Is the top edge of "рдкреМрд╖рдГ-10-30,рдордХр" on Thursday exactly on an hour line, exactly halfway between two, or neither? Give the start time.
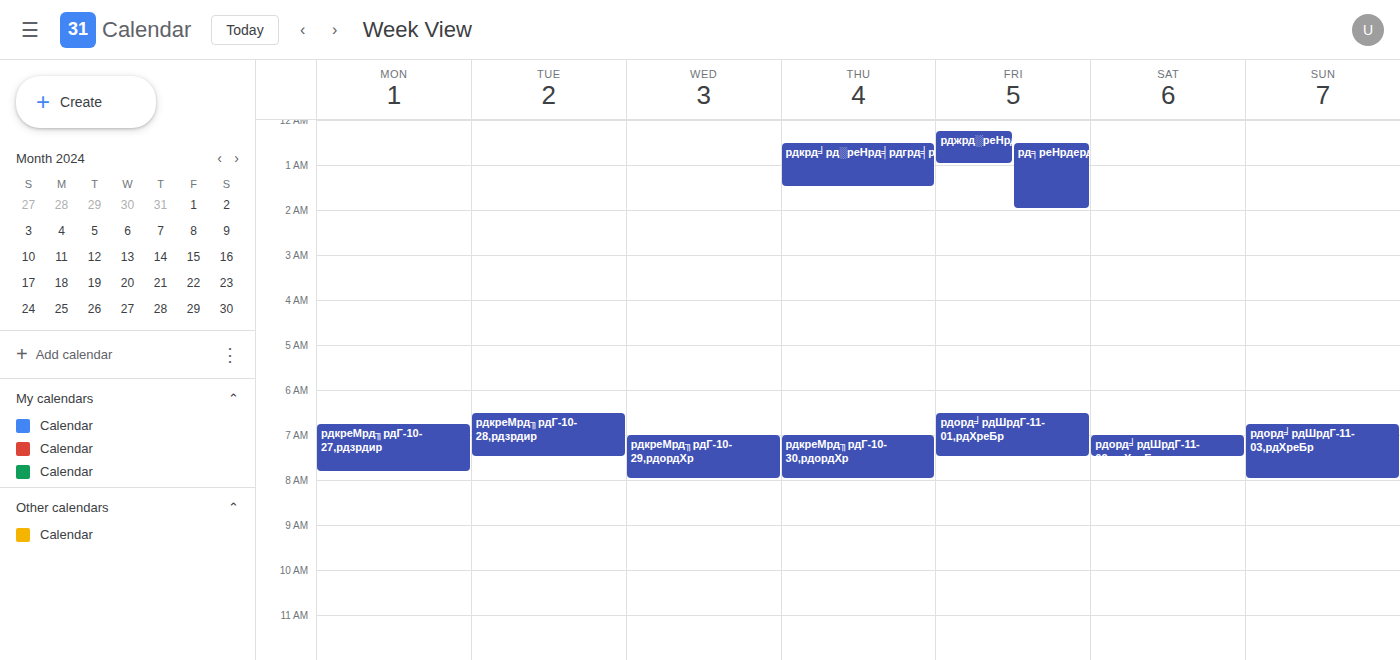
7:00 AM -- exactly on the 7 AM line.